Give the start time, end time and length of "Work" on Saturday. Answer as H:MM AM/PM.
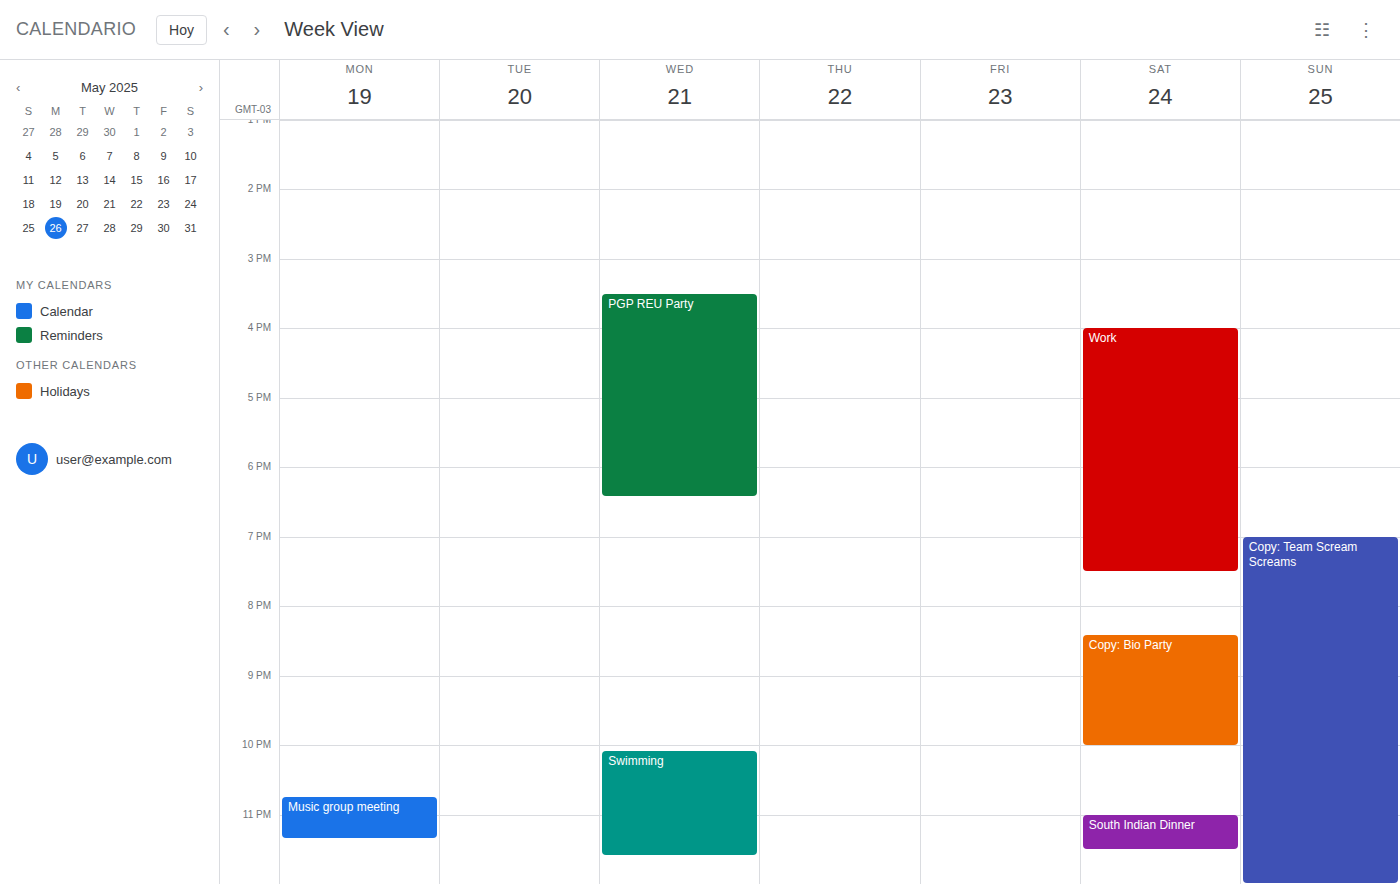
4:00 PM to 7:30 PM, 3 hours 30 minutes